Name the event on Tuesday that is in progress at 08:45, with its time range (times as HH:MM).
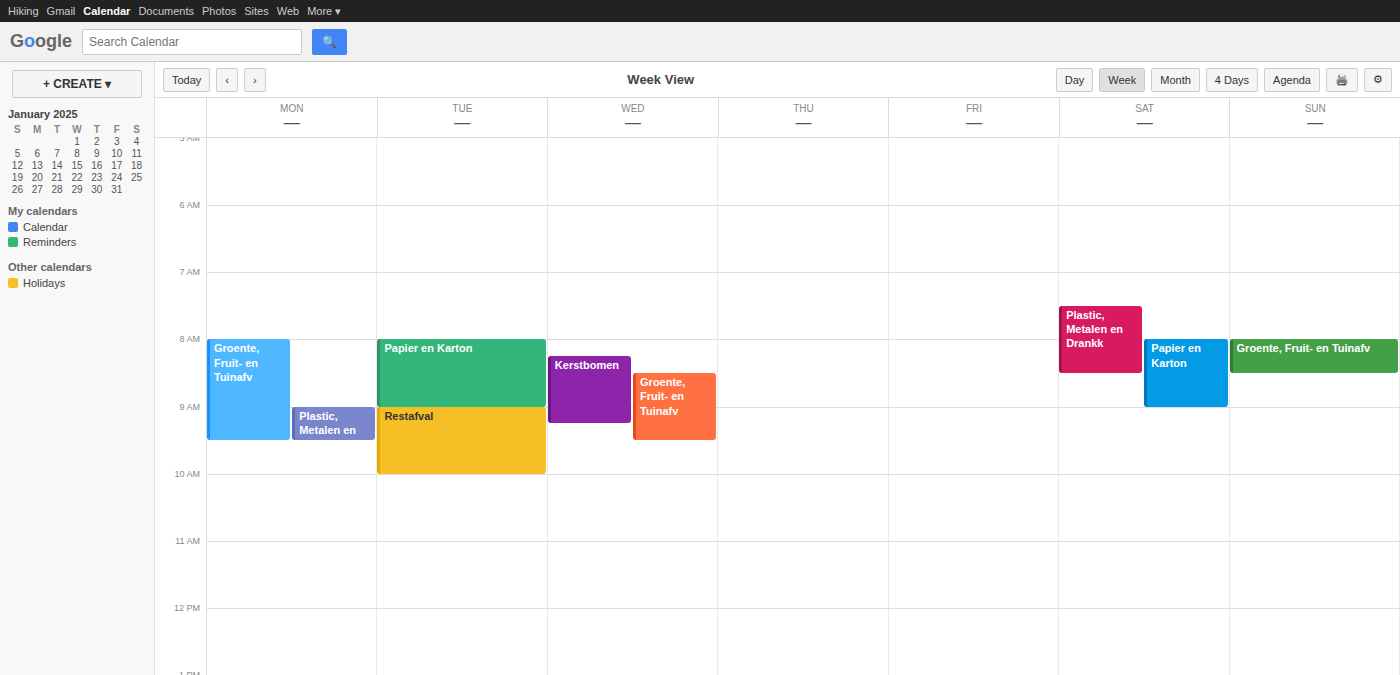
"Papier en Karton", 08:00 to 09:00